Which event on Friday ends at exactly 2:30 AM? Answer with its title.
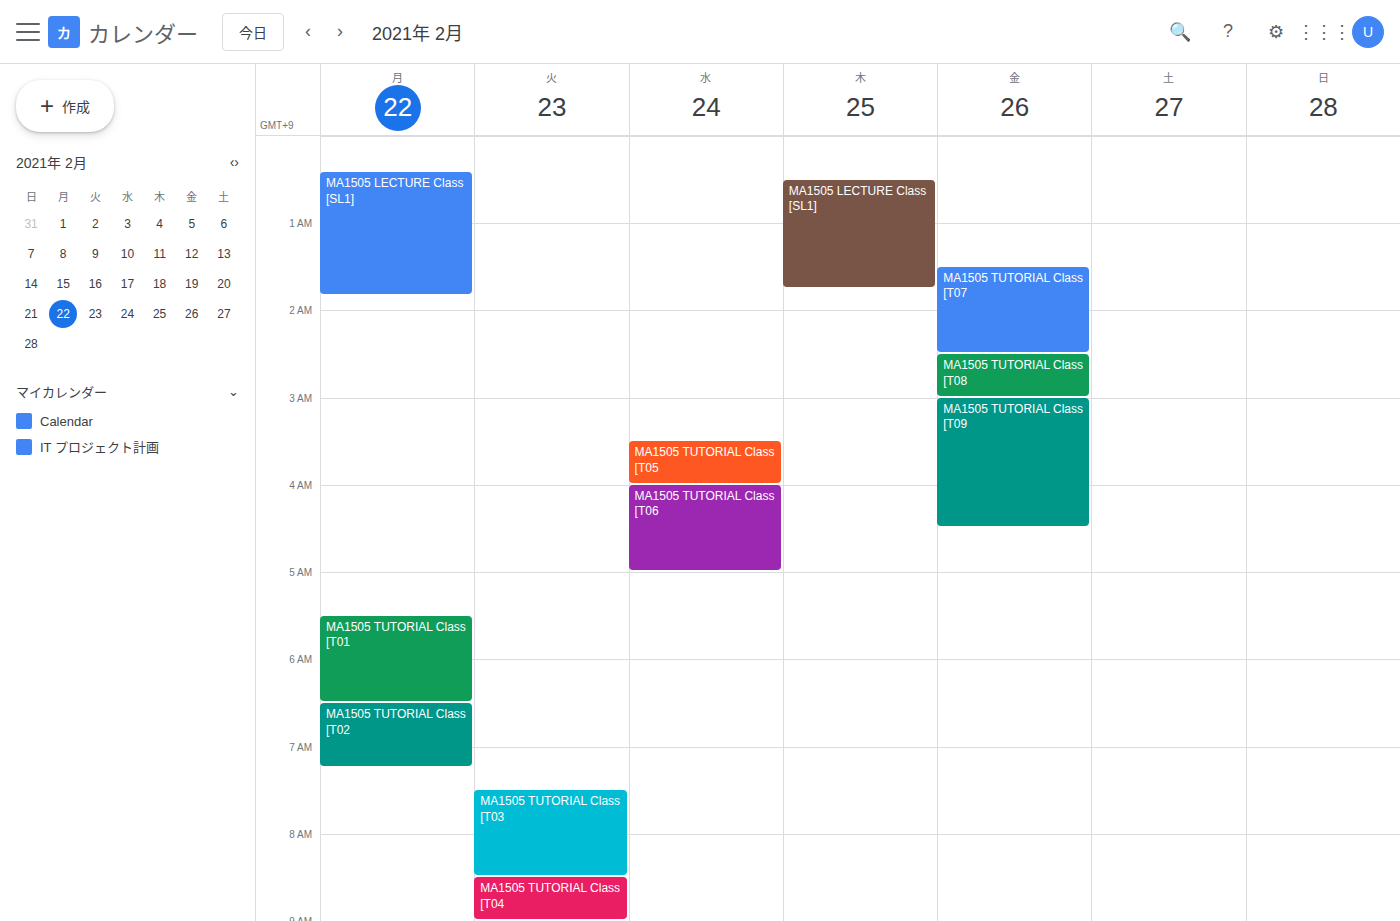
"MA1505 TUTORIAL Class [T07"